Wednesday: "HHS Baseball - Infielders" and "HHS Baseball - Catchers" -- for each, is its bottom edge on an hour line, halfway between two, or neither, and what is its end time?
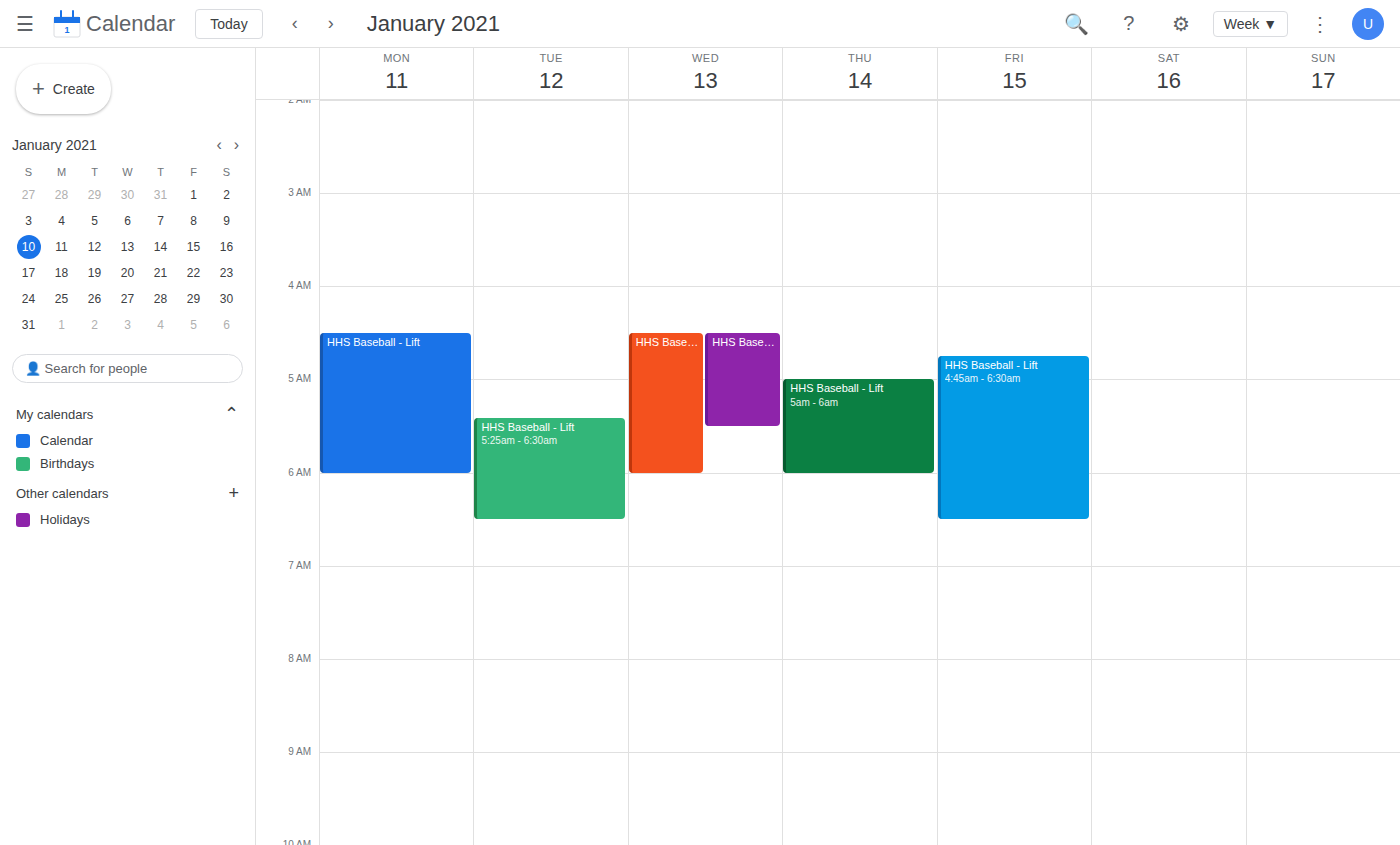
"HHS Baseball - Infielders": 6:00 AM, exactly on the 6 AM line. "HHS Baseball - Catchers": 5:30 AM, halfway between the 5 AM and 6 AM lines.